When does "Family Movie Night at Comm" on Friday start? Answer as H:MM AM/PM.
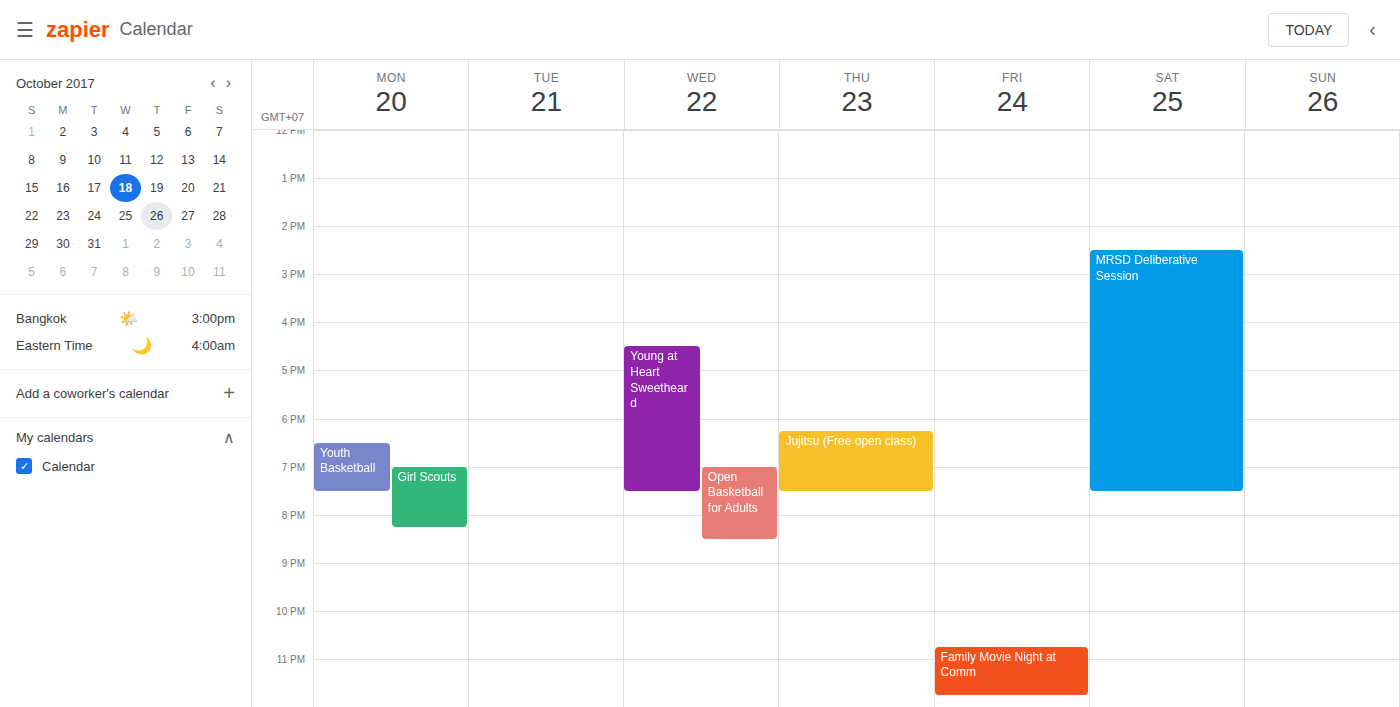
10:45 PM